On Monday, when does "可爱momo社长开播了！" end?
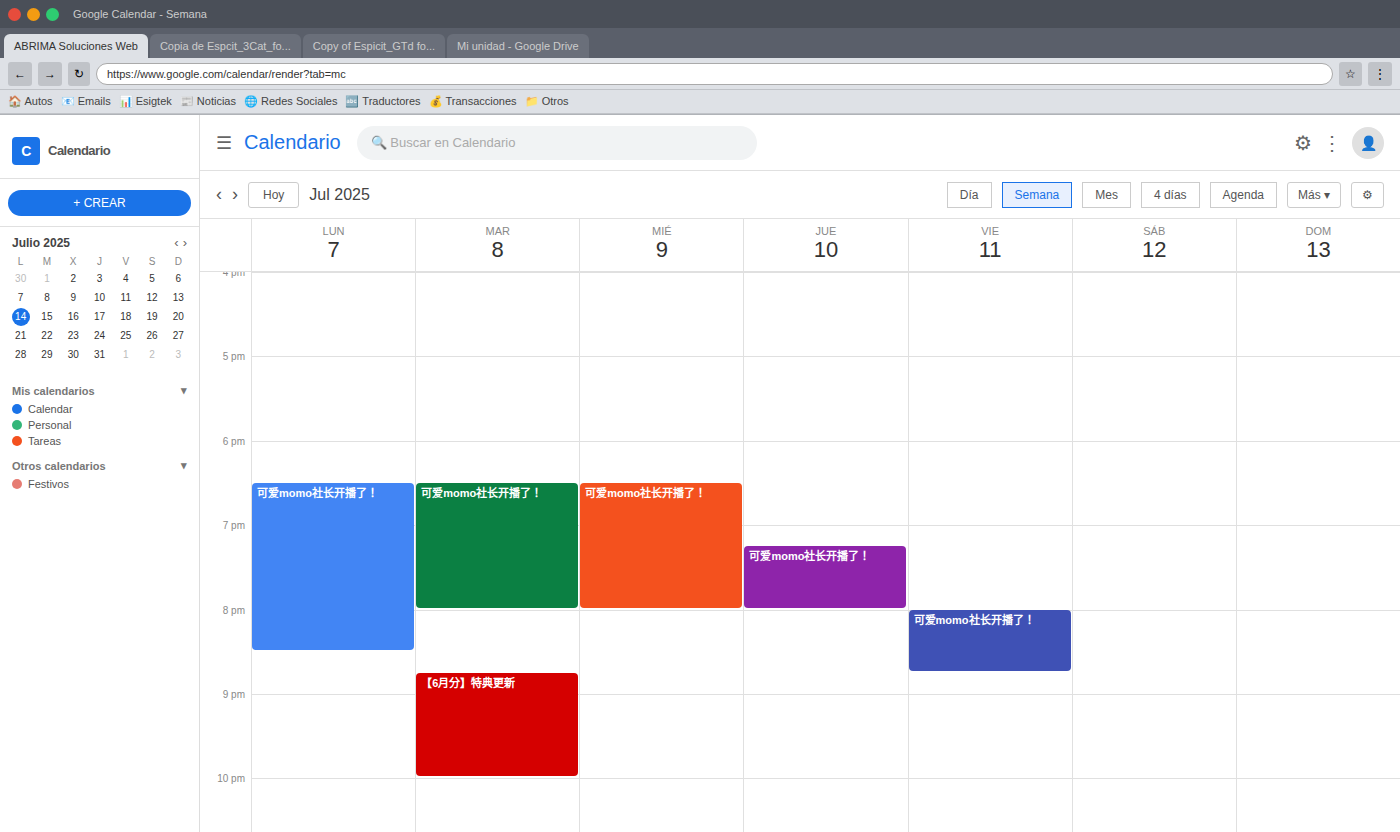
8:30 PM